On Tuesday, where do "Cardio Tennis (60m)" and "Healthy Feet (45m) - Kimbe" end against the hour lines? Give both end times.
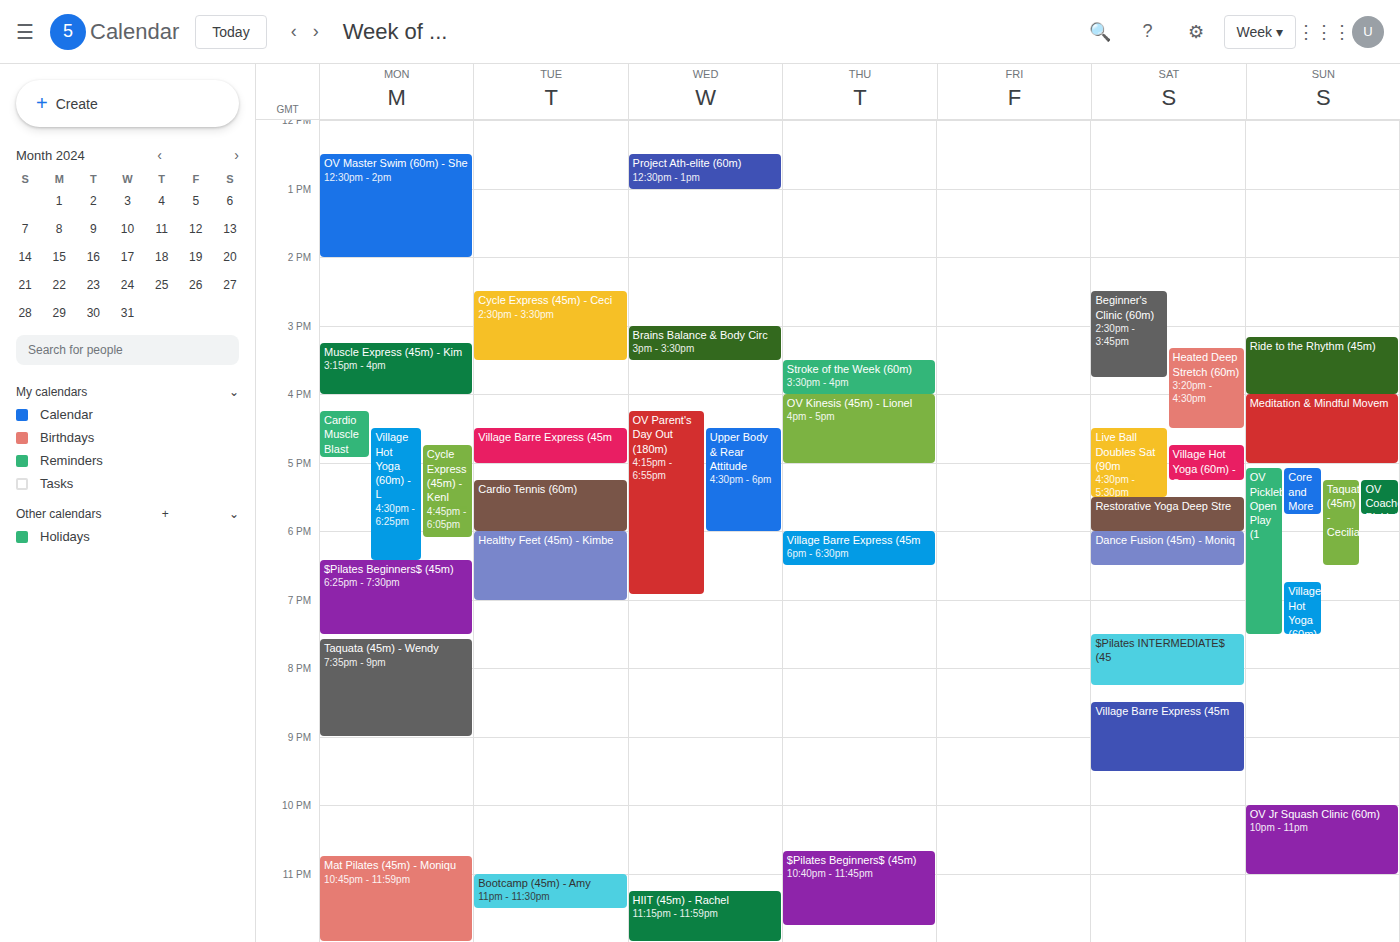
"Cardio Tennis (60m)": 6:00 PM, exactly on the 6 PM line. "Healthy Feet (45m) - Kimbe": 7:00 PM, exactly on the 7 PM line.